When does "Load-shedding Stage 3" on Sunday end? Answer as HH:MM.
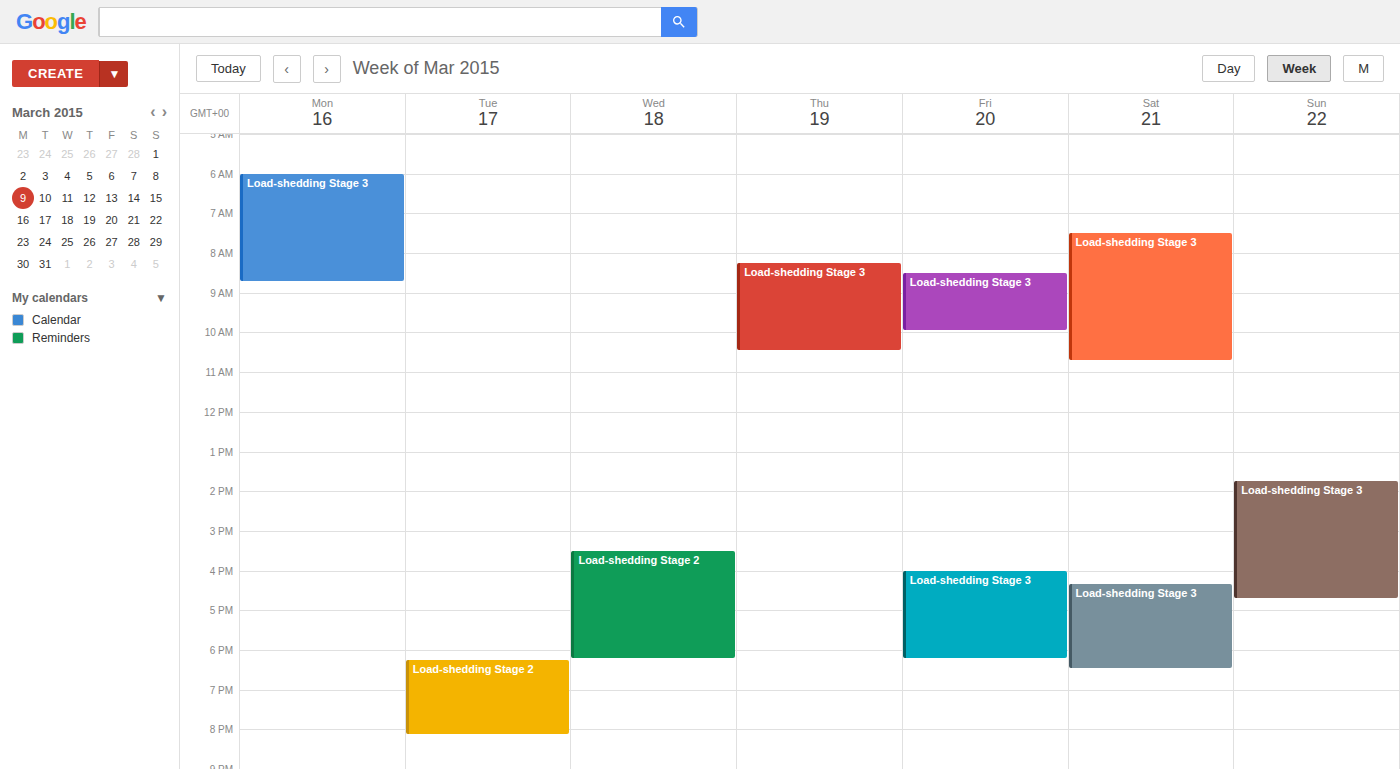
16:45